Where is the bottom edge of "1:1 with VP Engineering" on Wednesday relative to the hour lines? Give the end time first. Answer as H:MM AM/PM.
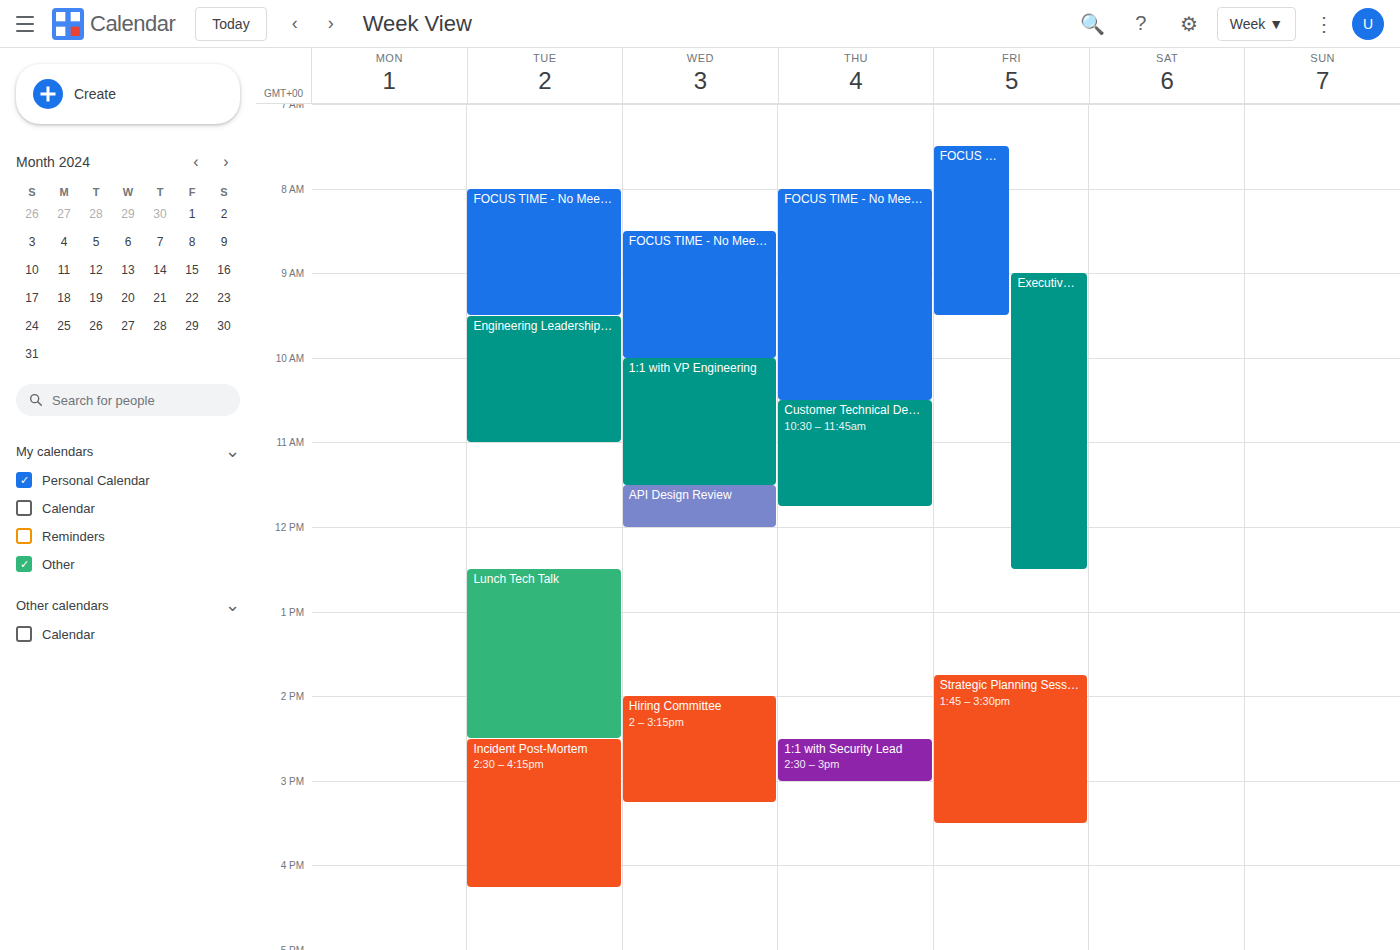
11:30 AM -- halfway between the 11 AM and 12 PM lines.